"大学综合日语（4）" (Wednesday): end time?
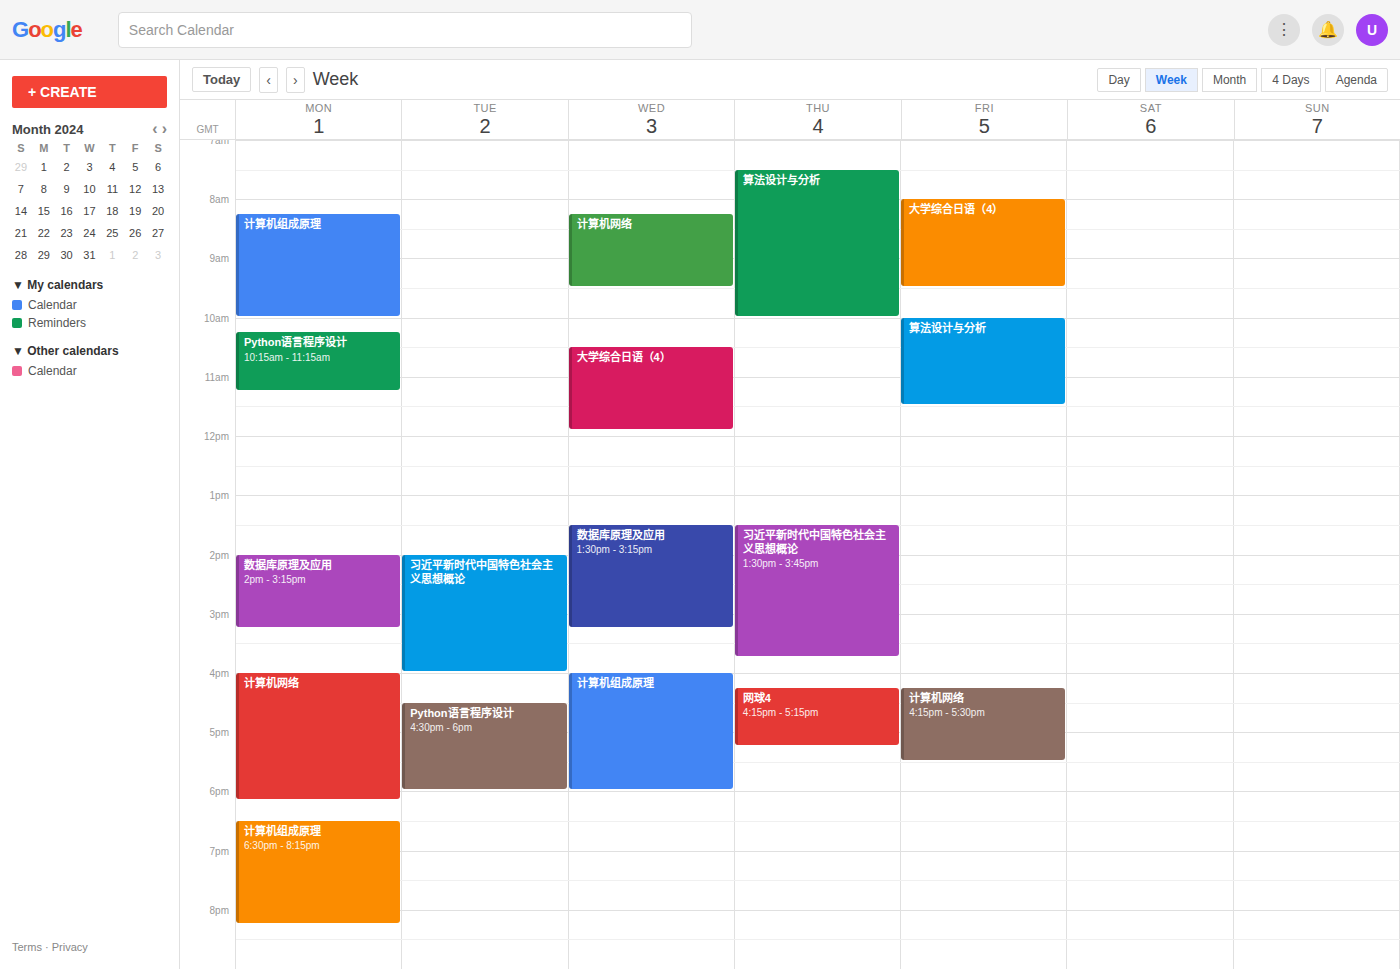
11:55 AM